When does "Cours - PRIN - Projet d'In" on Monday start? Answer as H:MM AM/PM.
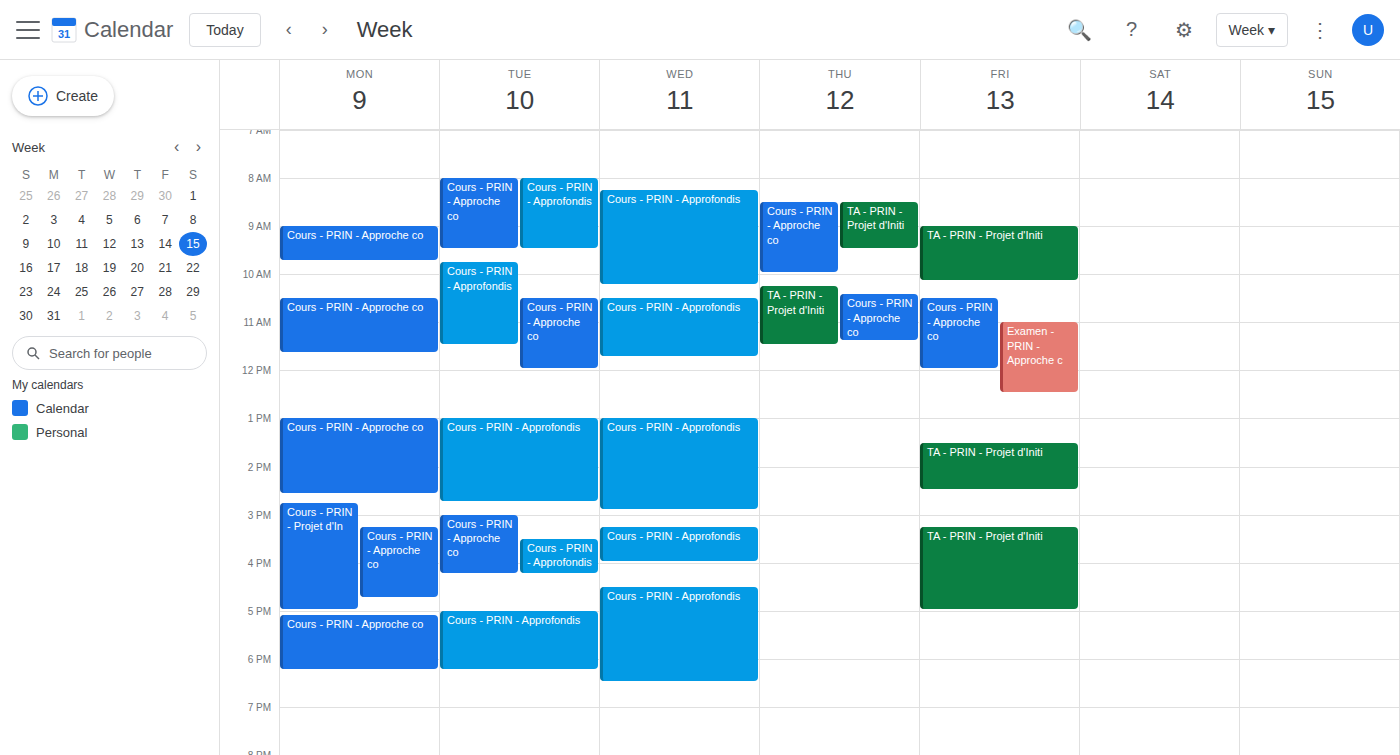
2:45 PM